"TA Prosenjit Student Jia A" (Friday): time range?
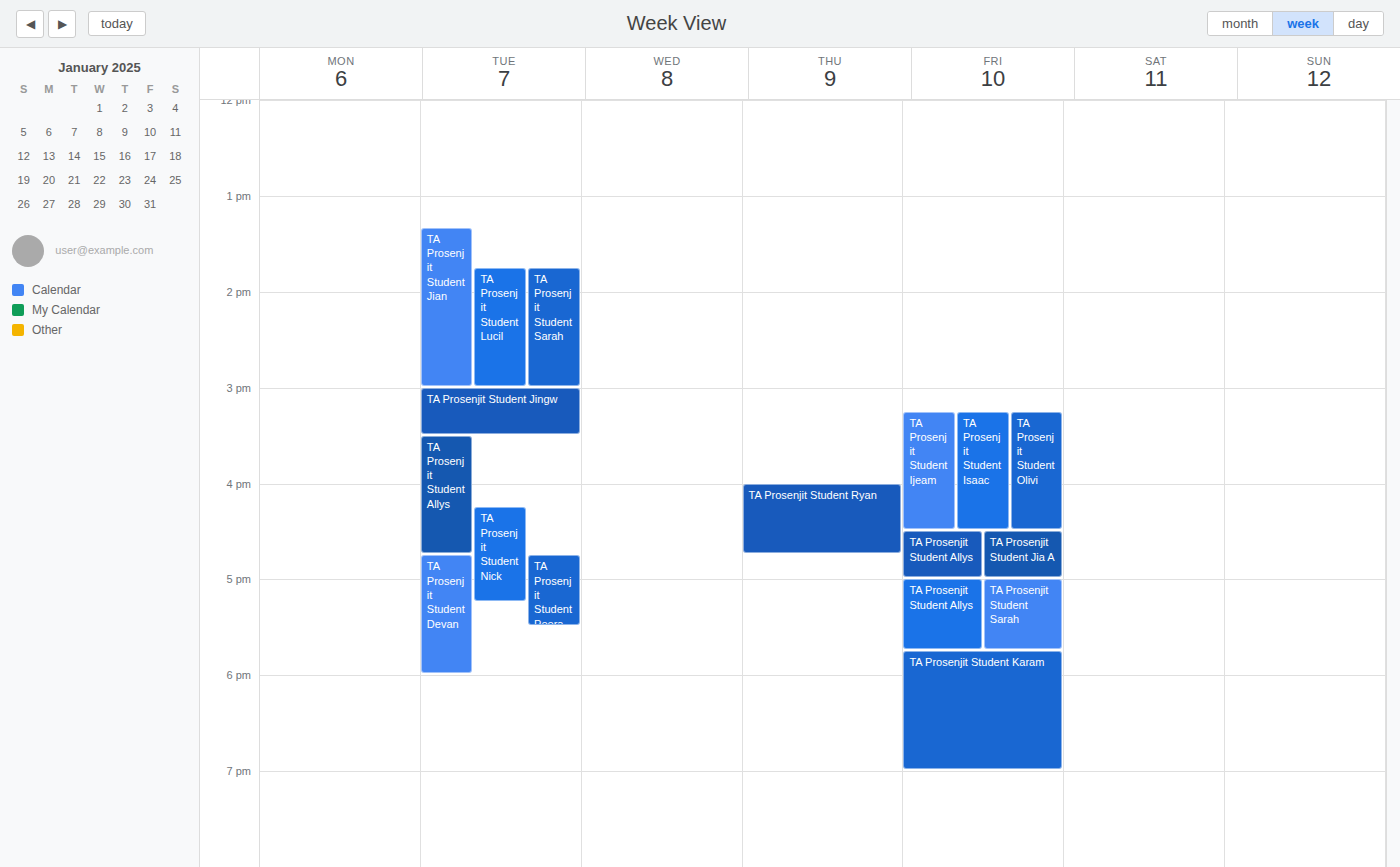
4:30 PM to 5:00 PM